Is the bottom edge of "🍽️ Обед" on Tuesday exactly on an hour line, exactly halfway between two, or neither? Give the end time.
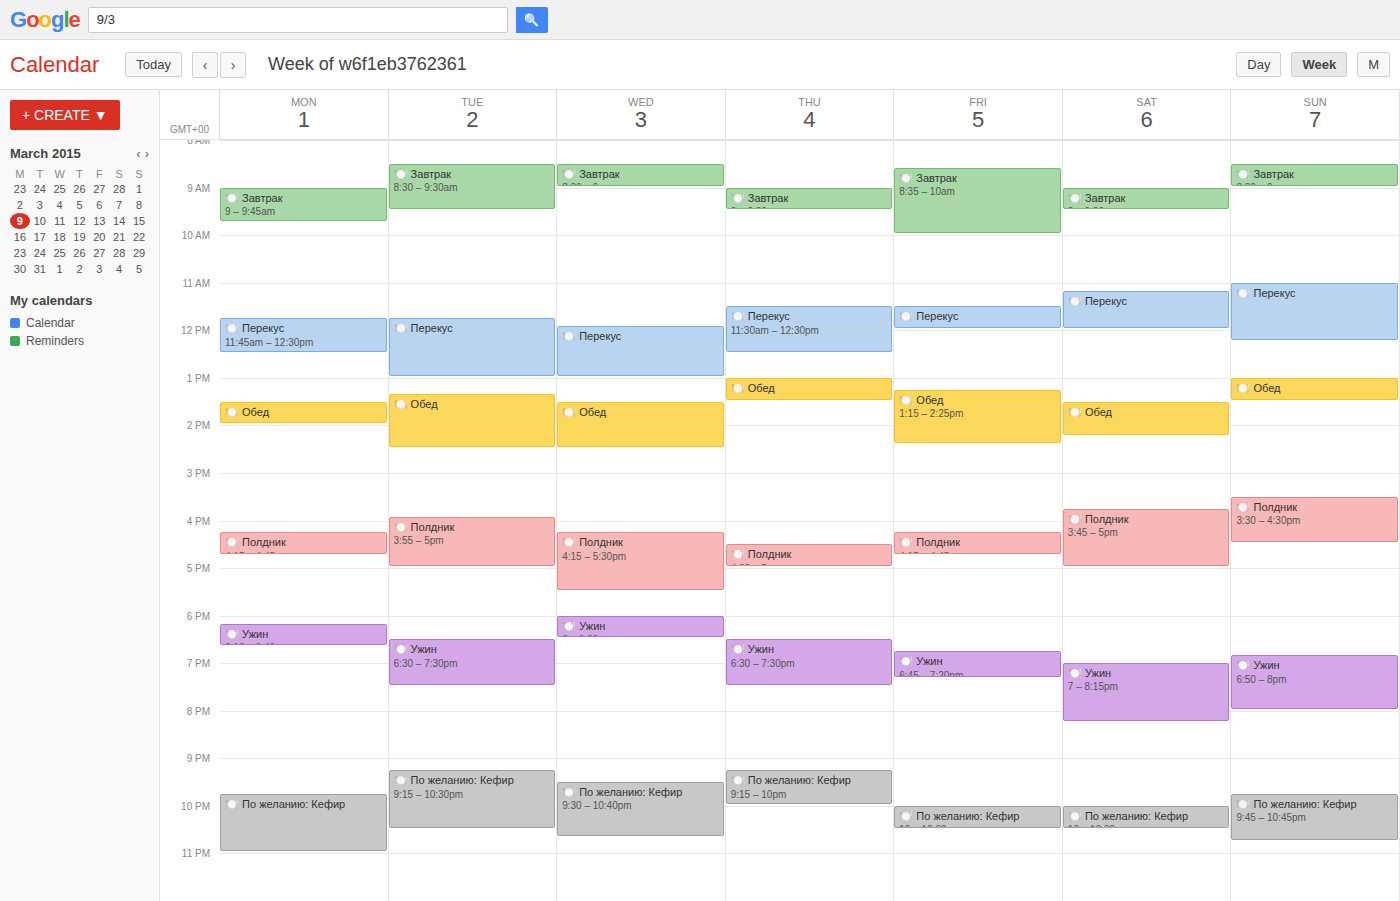
2:30 PM -- halfway between the 2 PM and 3 PM lines.